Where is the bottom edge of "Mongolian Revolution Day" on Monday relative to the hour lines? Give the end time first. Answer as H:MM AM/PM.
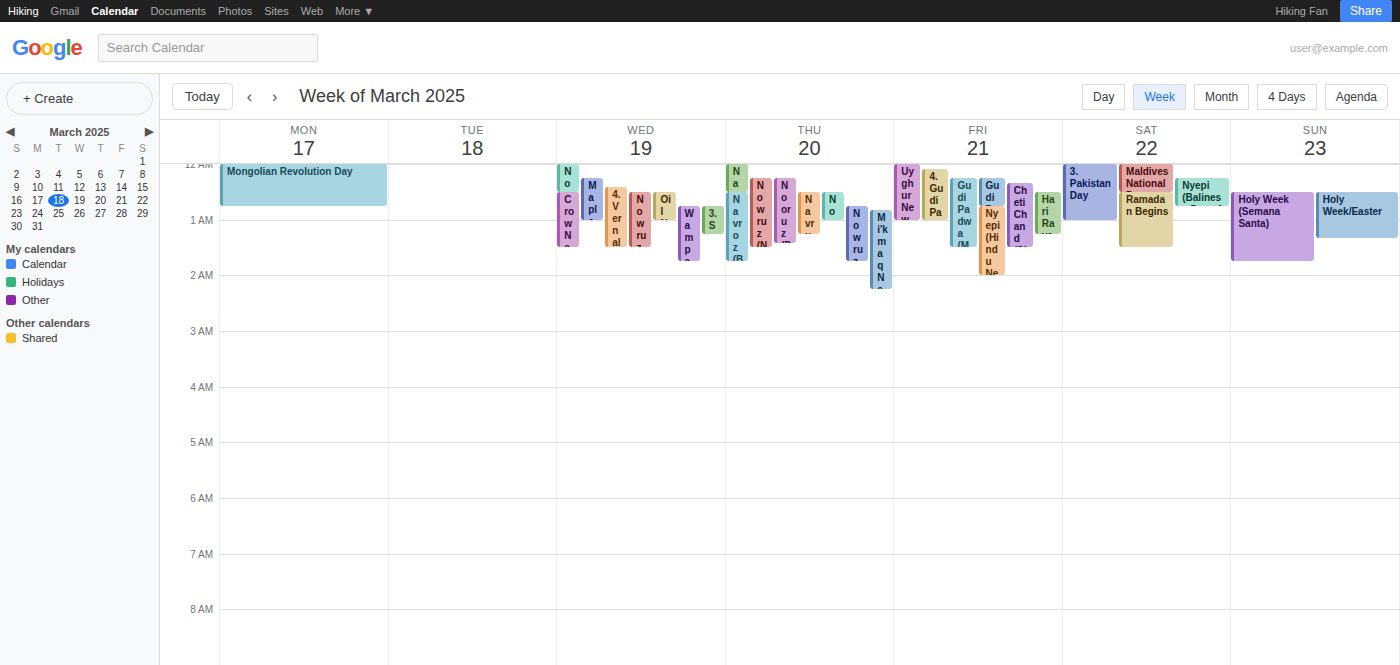
12:45 AM -- neither: three quarters of the way from the 12 AM line to the 1 AM line.